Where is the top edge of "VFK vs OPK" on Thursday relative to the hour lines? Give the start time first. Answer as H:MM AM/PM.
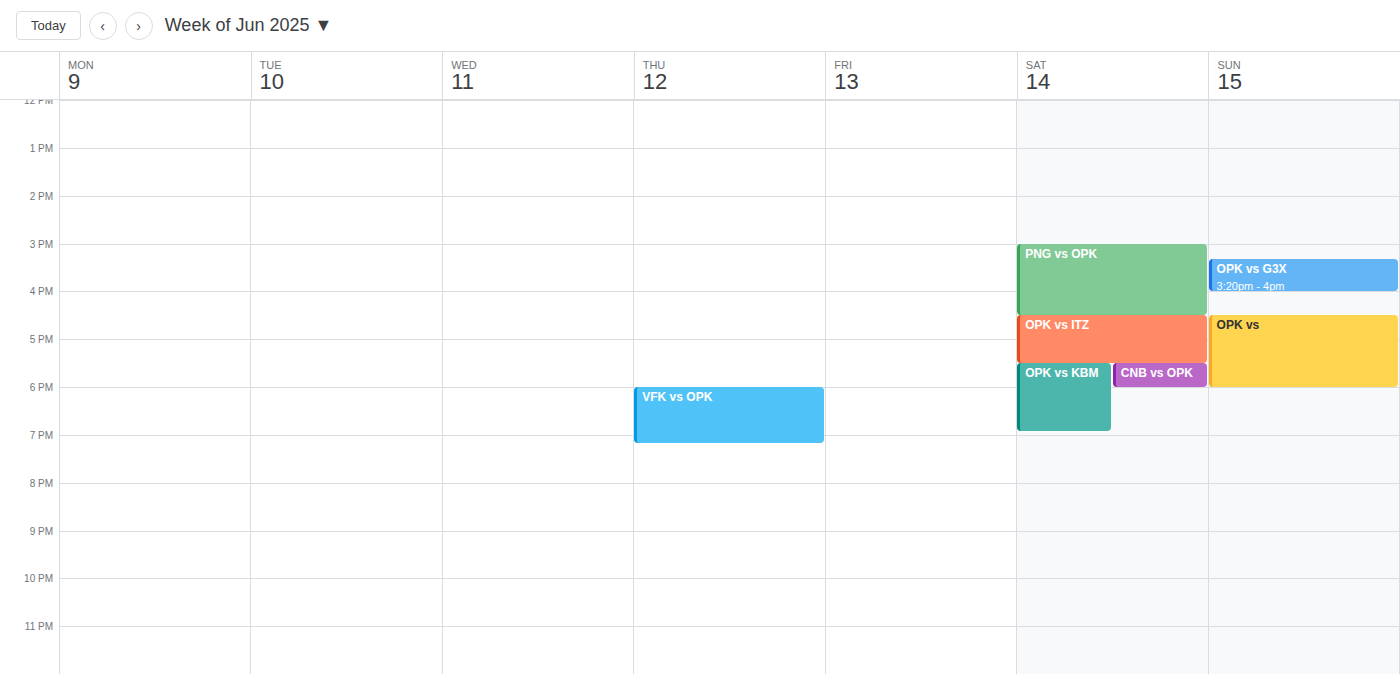
6:00 PM -- exactly on the 6 PM line.